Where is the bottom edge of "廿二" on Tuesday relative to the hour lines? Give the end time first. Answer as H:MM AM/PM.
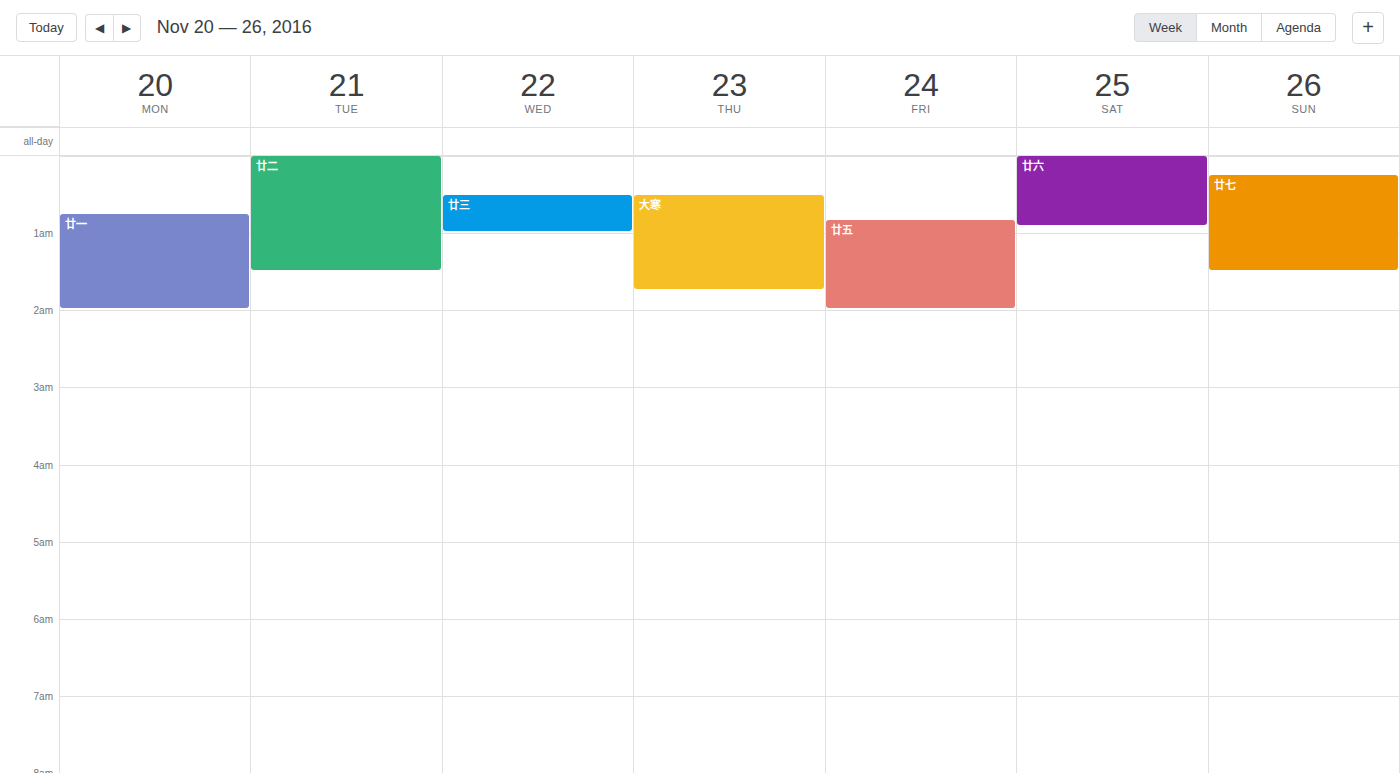
1:30 AM -- halfway between the 1 AM and 2 AM lines.